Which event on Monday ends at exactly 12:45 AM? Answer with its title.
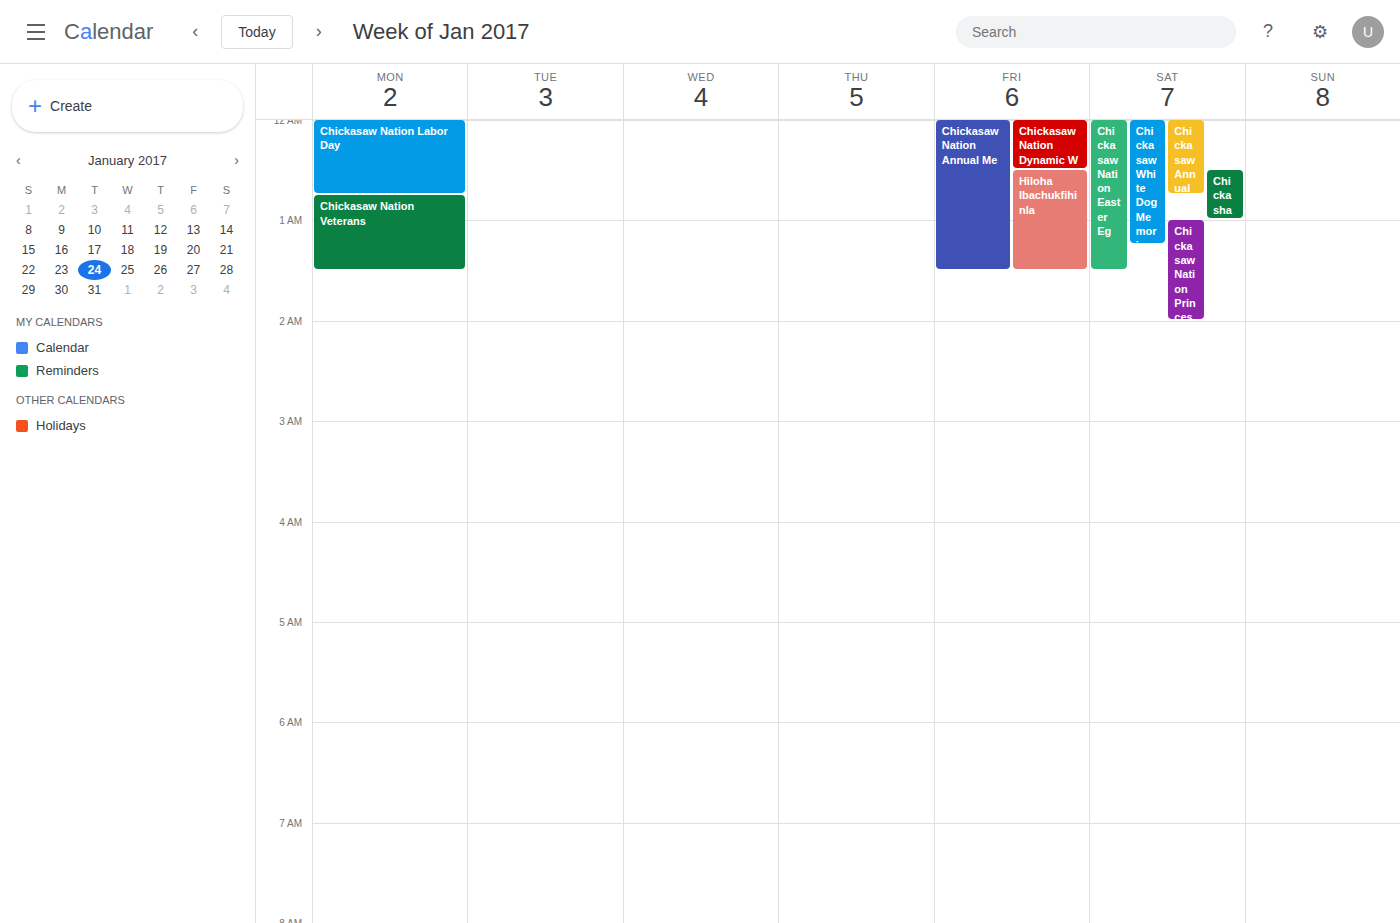
"Chickasaw Nation Labor Day"